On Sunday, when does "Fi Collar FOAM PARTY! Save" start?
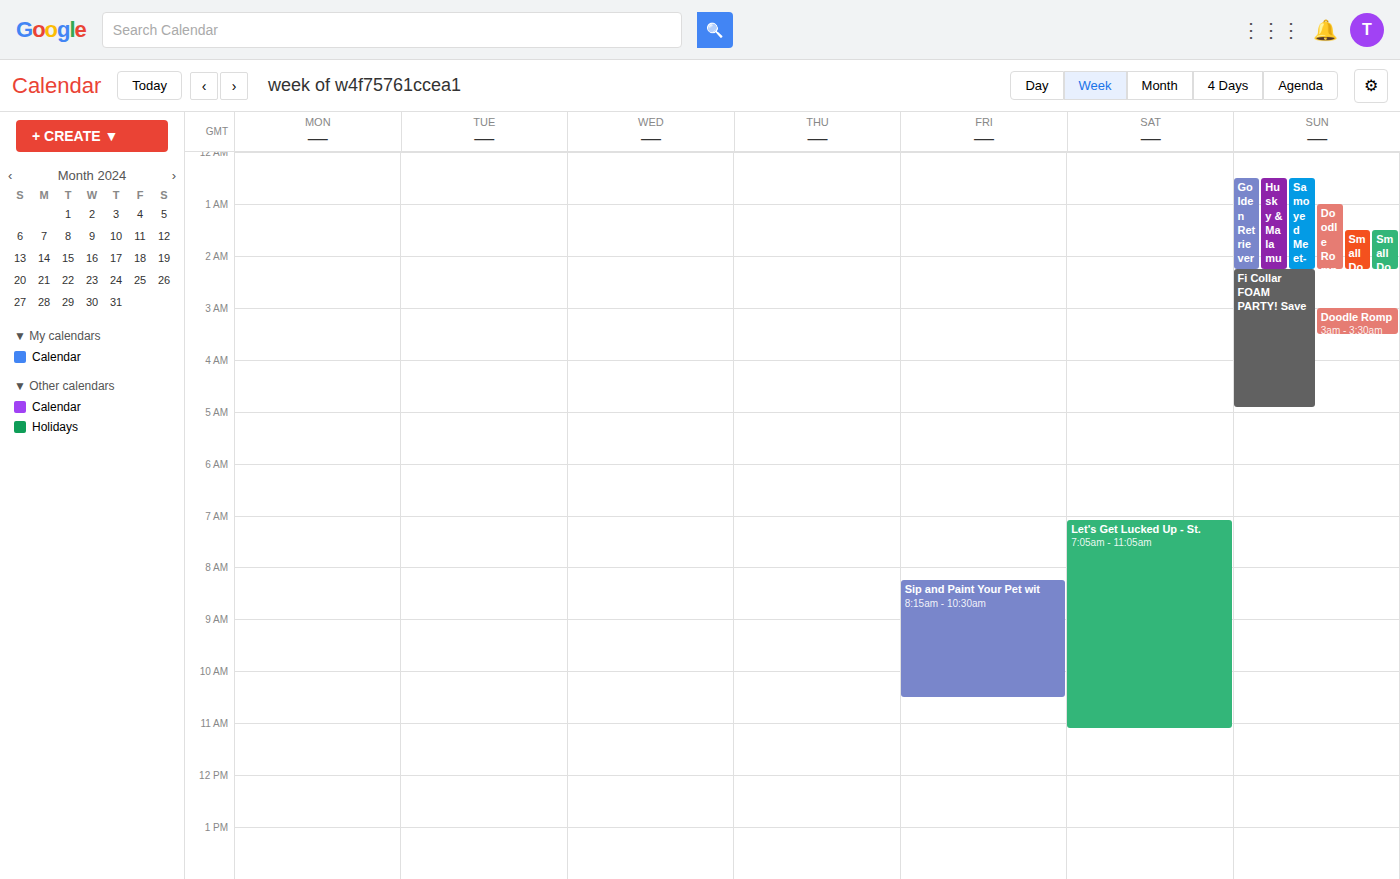
2:15 AM